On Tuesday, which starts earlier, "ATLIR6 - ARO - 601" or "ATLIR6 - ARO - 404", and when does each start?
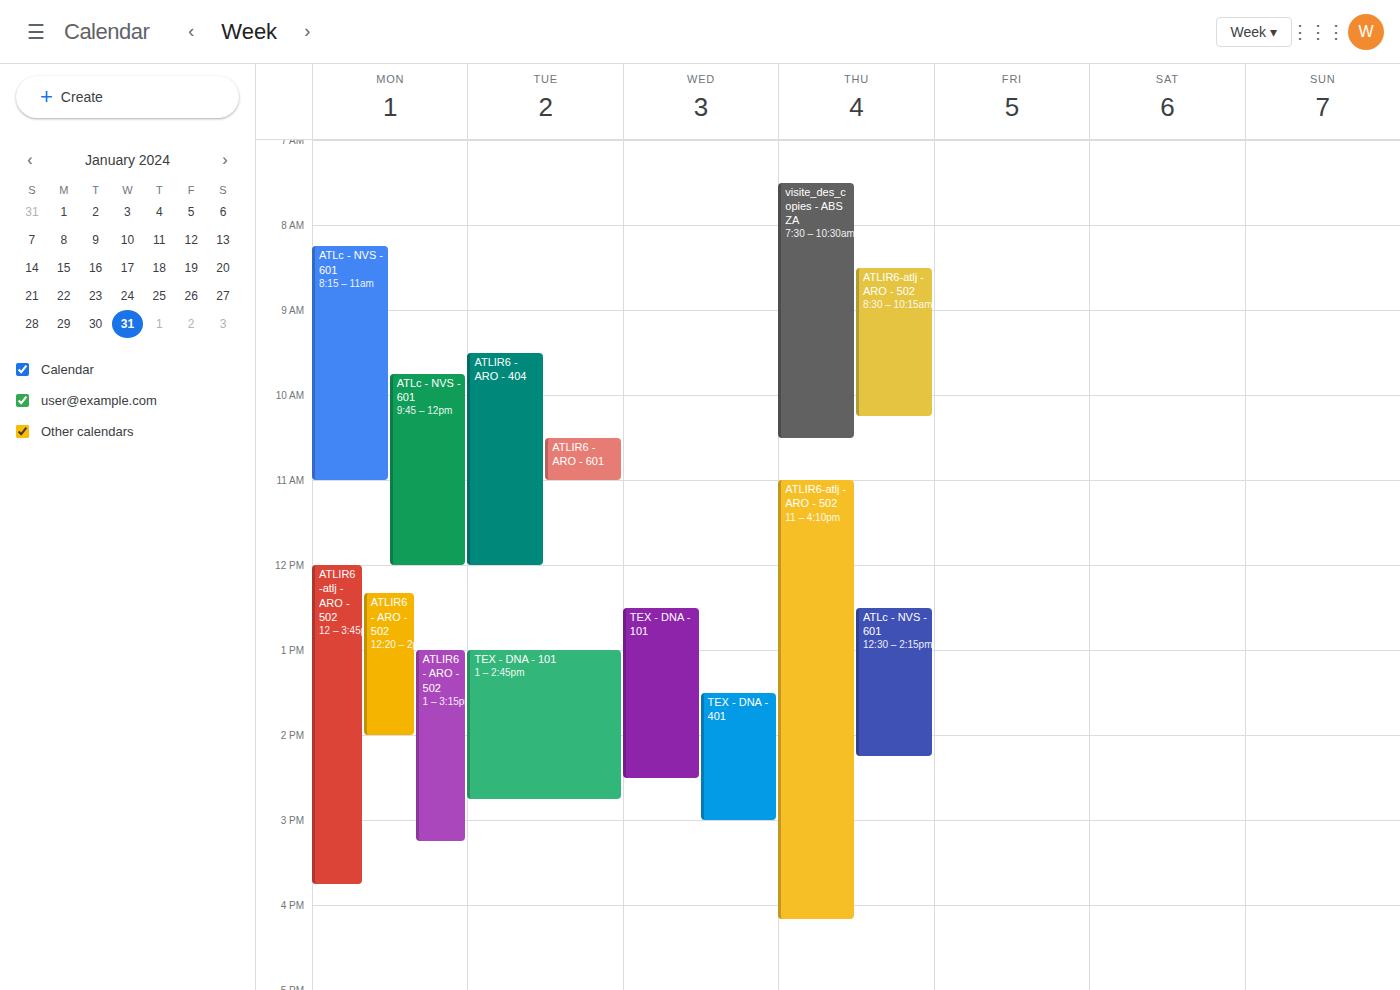
"ATLIR6 - ARO - 404" 9:30 AM; "ATLIR6 - ARO - 601" 10:30 AM.